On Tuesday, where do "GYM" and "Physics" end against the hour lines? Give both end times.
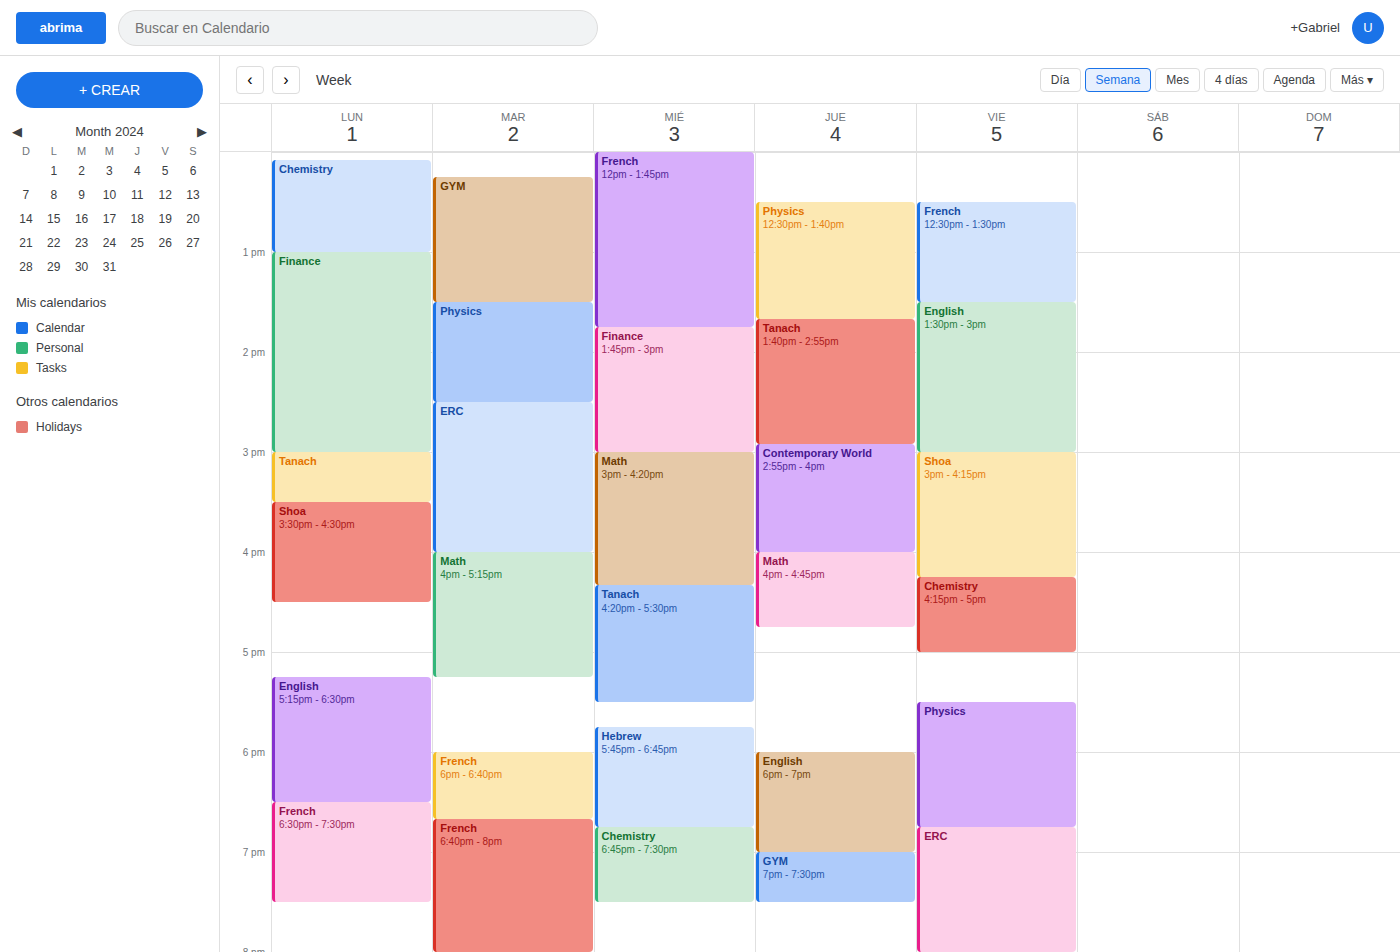
"GYM": 1:30 PM, halfway between the 1 PM and 2 PM lines. "Physics": 2:30 PM, halfway between the 2 PM and 3 PM lines.